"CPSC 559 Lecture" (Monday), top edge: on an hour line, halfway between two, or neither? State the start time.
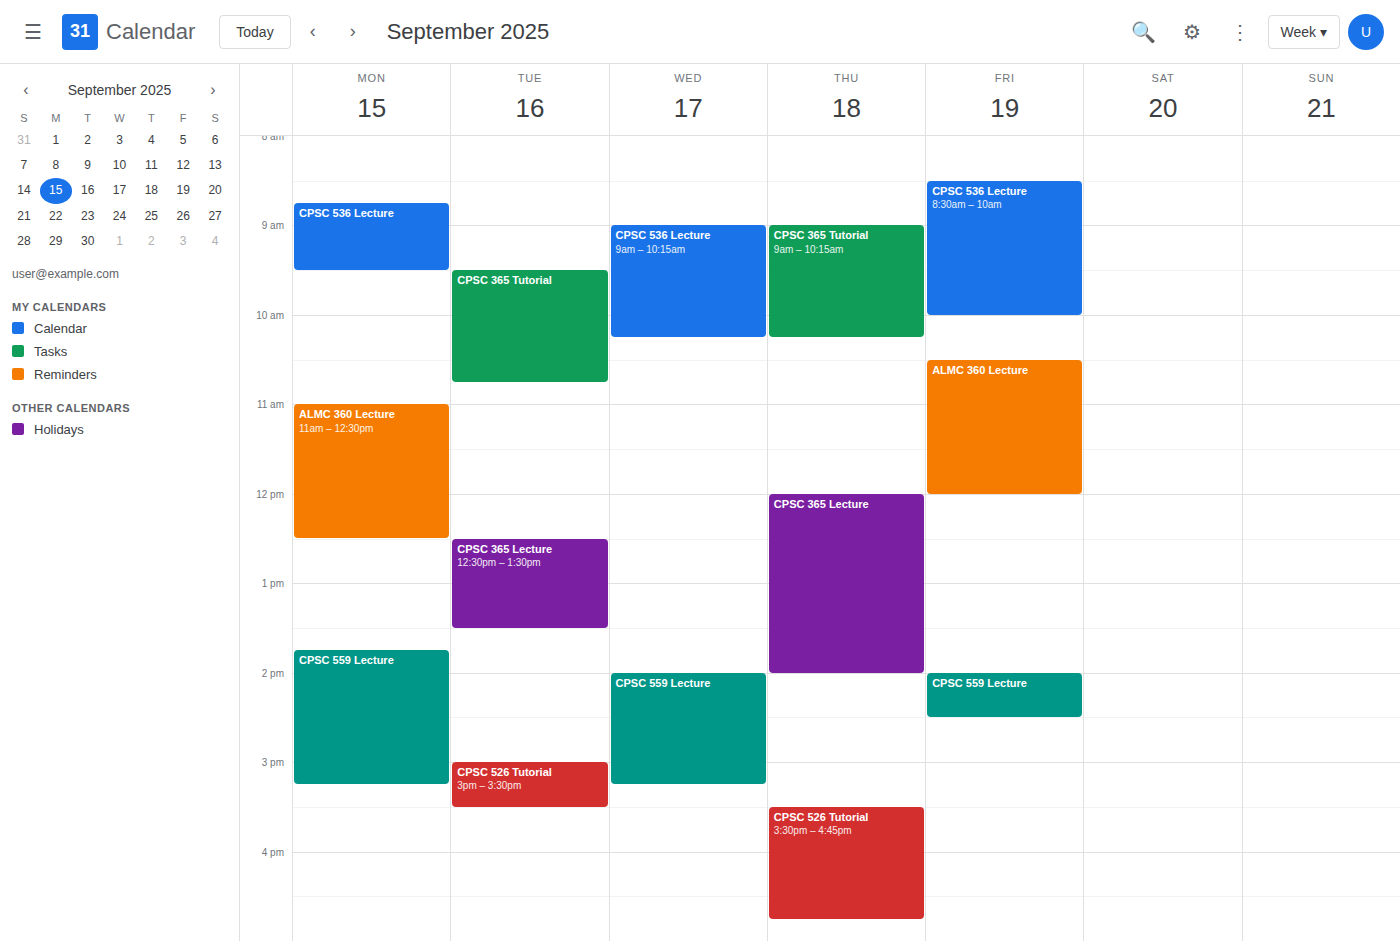
1:45 PM -- neither: three quarters of the way from the 1 PM line to the 2 PM line.